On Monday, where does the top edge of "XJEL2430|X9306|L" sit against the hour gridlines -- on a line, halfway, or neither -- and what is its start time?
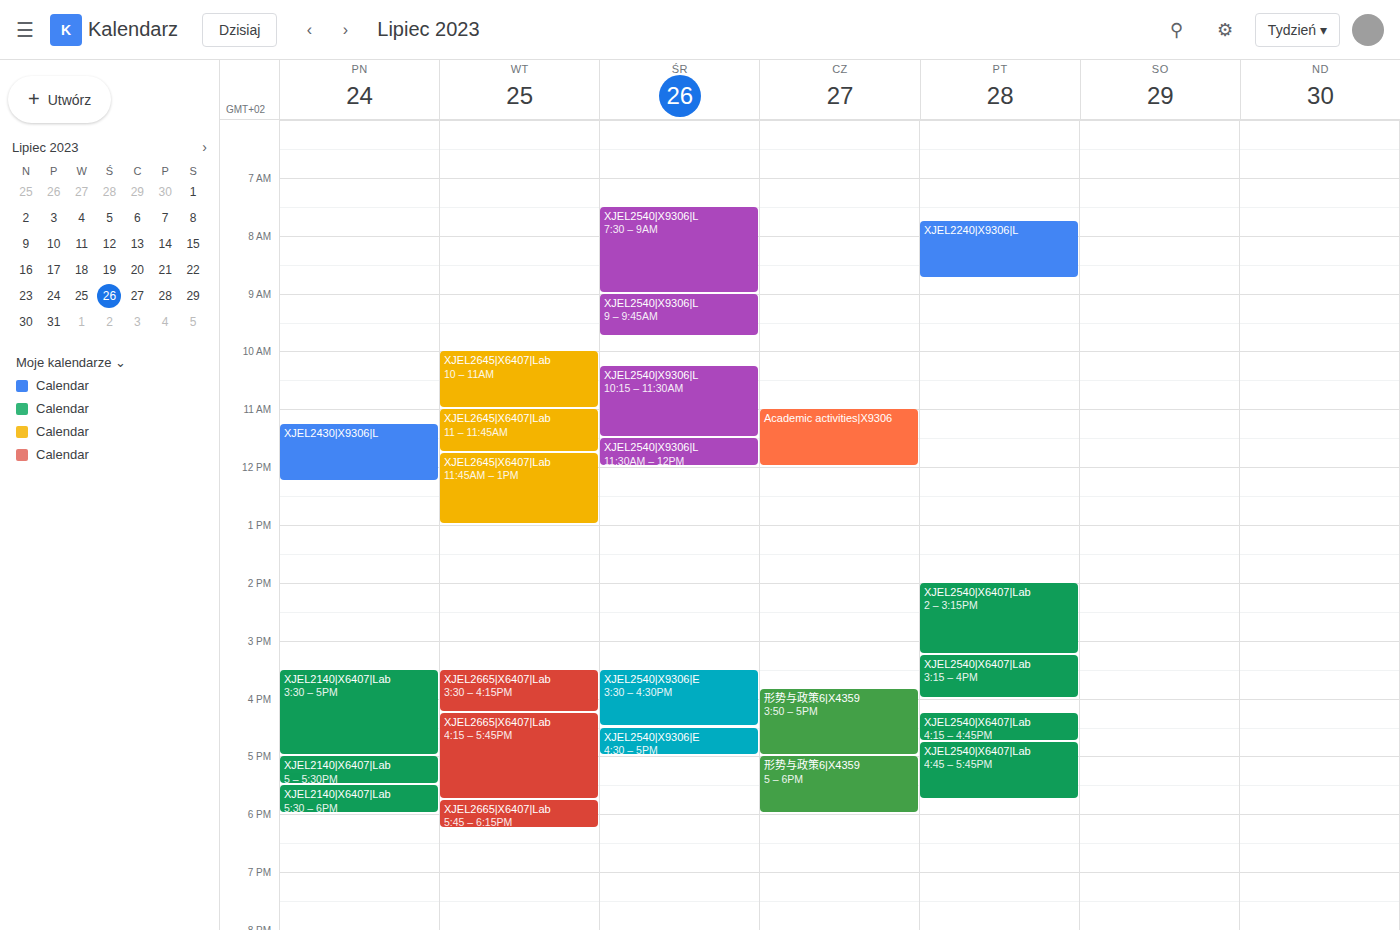
11:15 -- neither: a quarter of the way from the 11:00 line to the 12:00 line.